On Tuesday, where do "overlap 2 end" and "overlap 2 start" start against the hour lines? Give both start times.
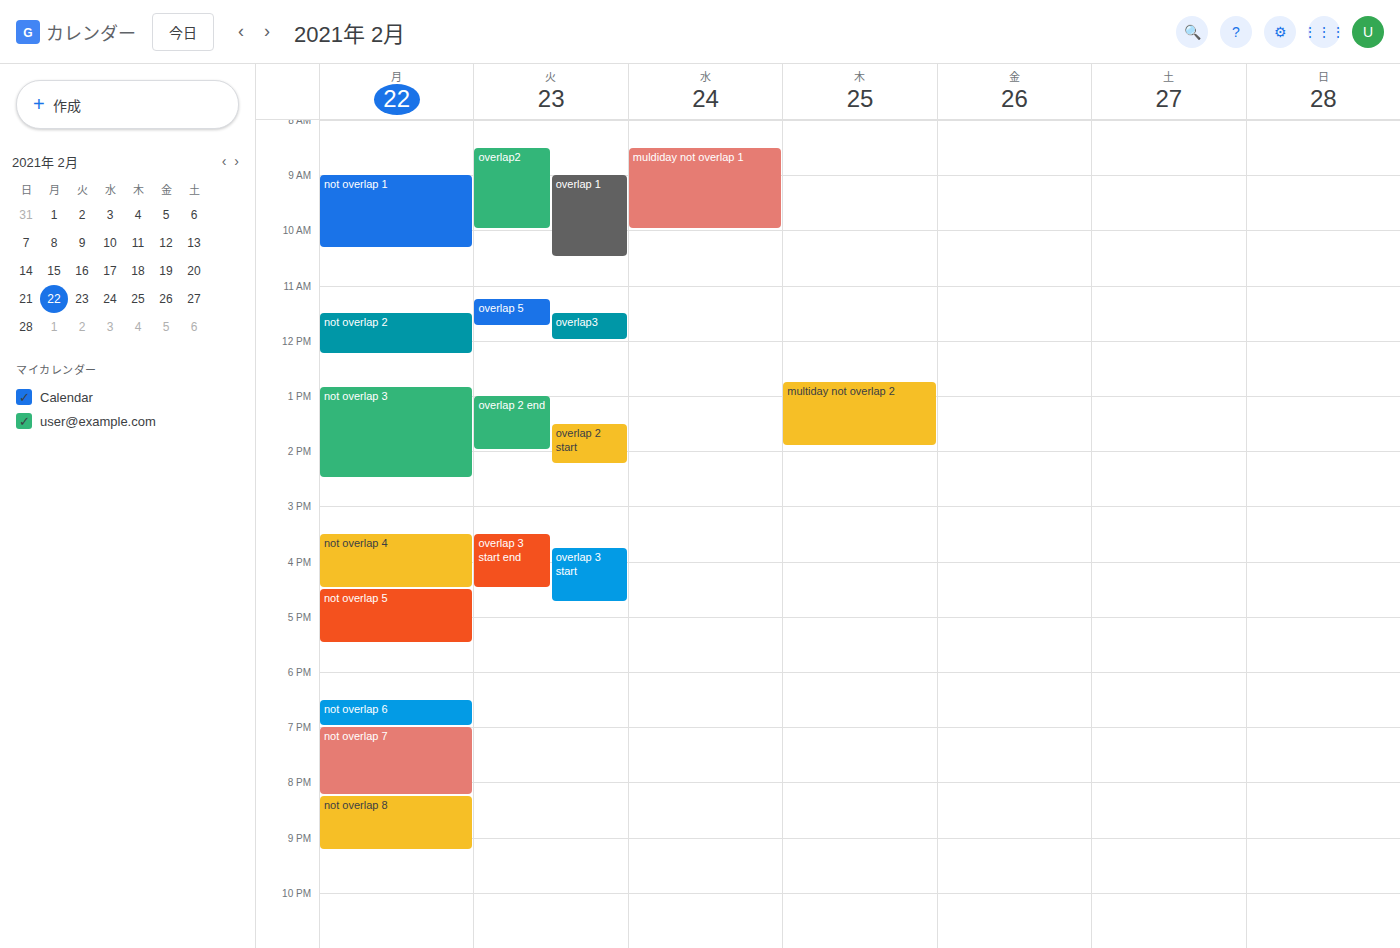
"overlap 2 end": 1:00 PM, exactly on the 1 PM line. "overlap 2 start": 1:30 PM, halfway between the 1 PM and 2 PM lines.